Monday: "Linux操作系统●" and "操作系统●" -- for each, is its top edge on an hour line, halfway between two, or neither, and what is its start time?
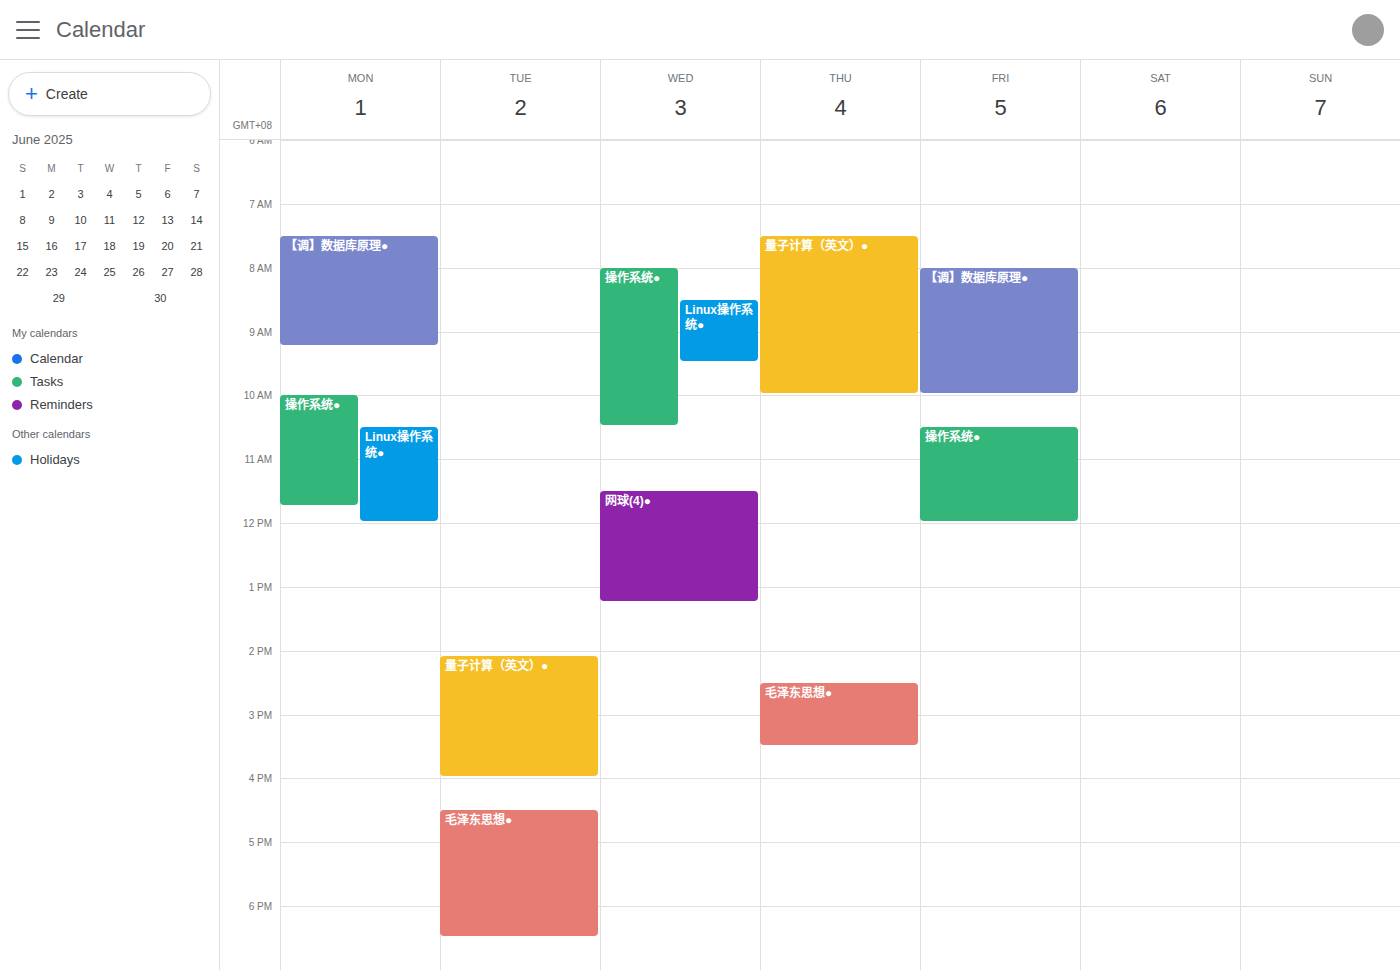
"Linux操作系统●": 10:30 AM, halfway between the 10 AM and 11 AM lines. "操作系统●": 10:00 AM, exactly on the 10 AM line.